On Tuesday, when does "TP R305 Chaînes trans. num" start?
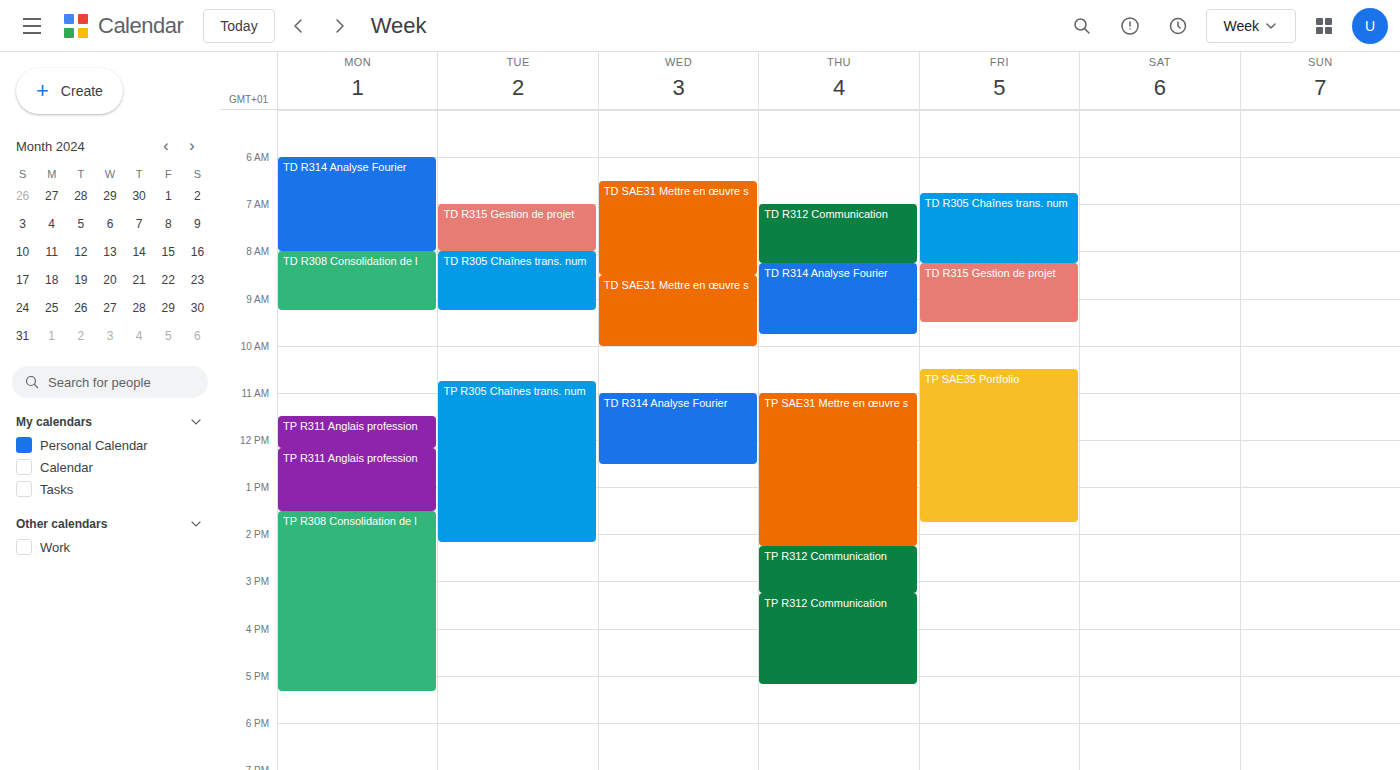
10:45